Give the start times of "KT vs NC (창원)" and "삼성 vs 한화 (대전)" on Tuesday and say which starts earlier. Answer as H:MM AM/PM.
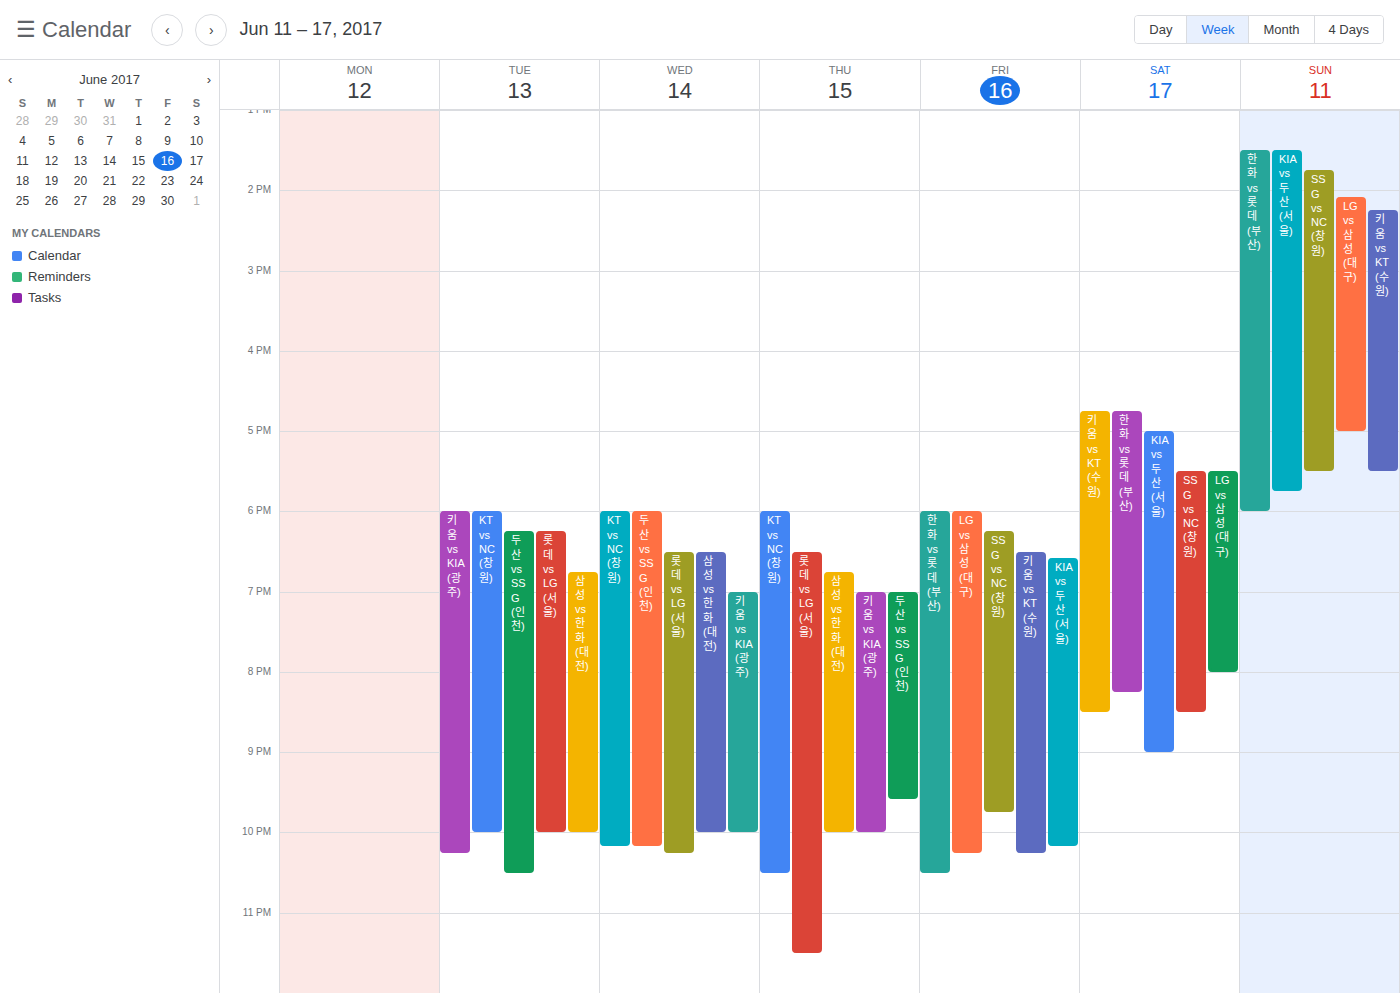
"KT vs NC (창원)" 6:00 PM; "삼성 vs 한화 (대전)" 6:45 PM.